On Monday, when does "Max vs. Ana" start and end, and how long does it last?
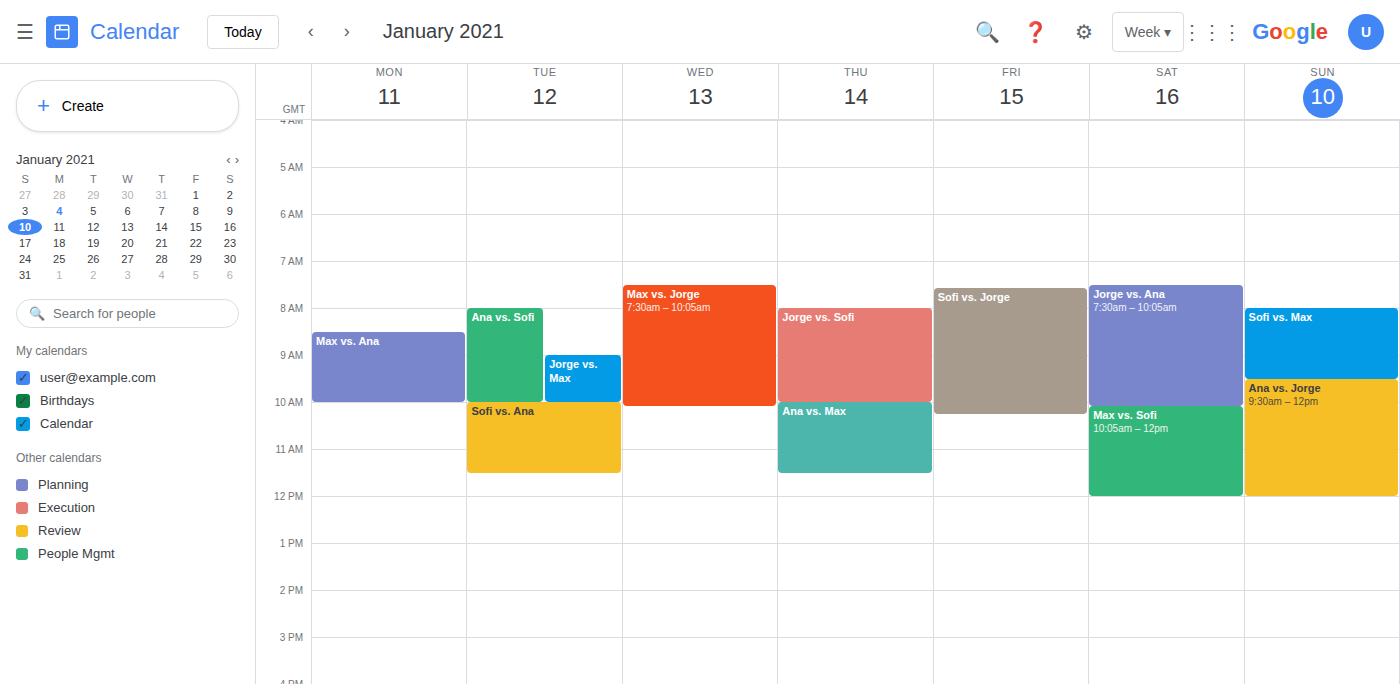
8:30 AM to 10:00 AM, 1 hour 30 minutes